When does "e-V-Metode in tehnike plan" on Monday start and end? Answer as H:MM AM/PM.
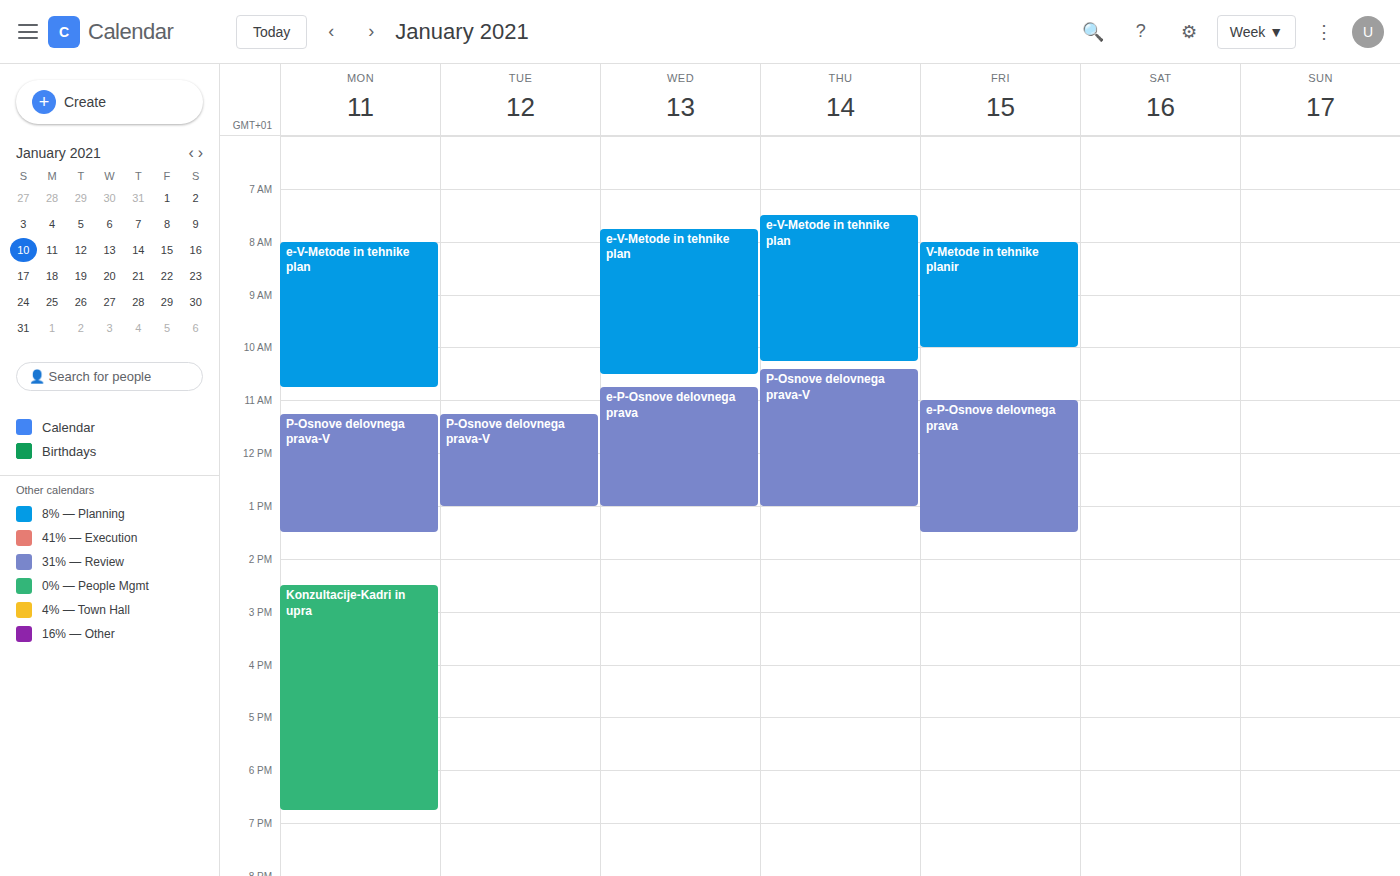
8:00 AM to 10:45 AM